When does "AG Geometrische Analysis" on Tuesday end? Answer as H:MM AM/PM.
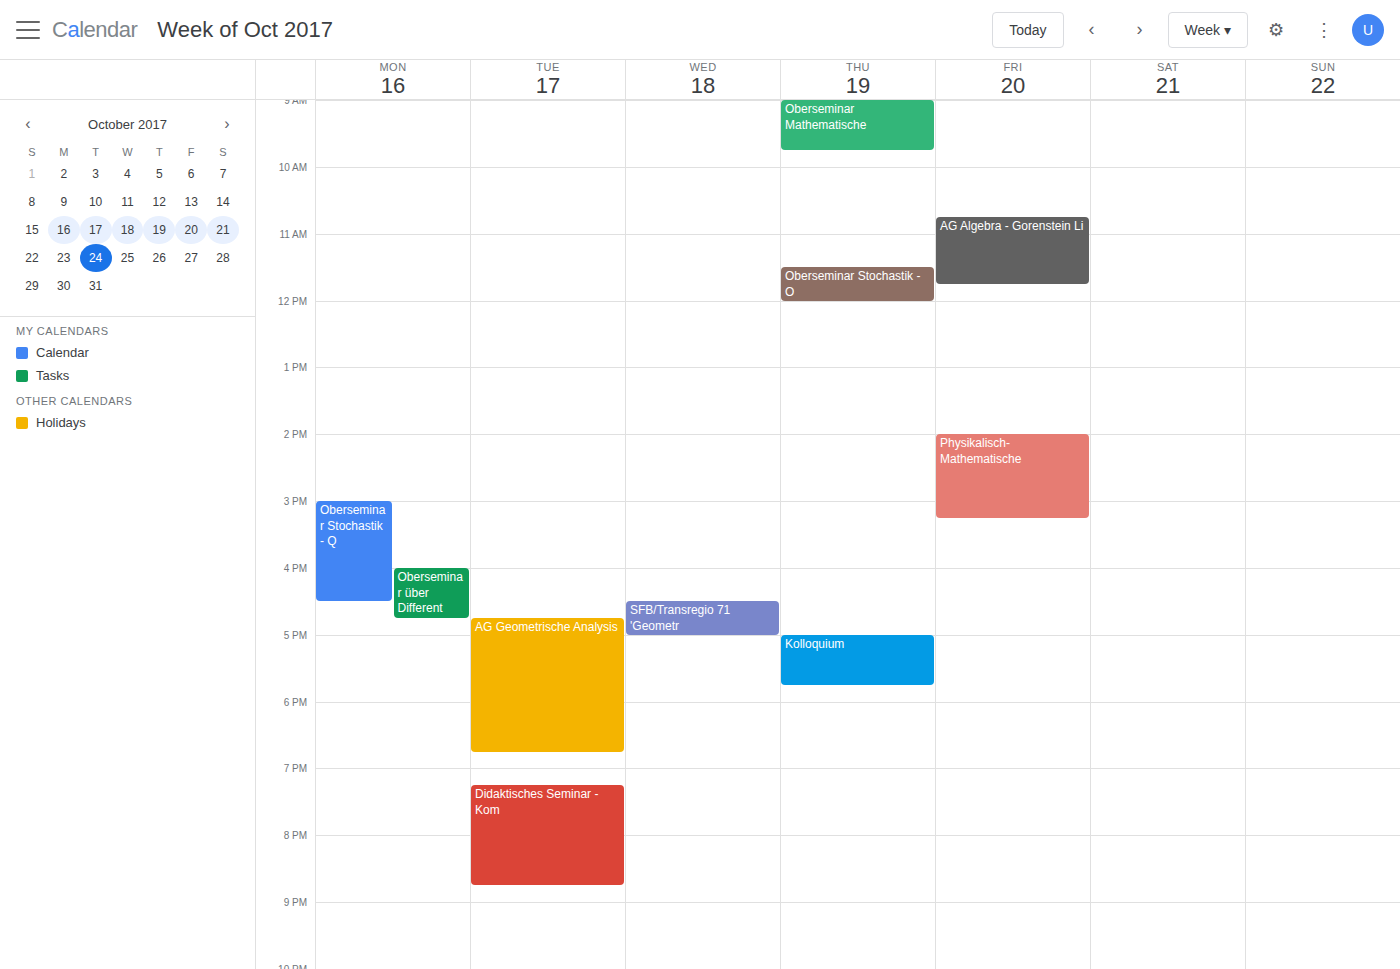
6:45 PM